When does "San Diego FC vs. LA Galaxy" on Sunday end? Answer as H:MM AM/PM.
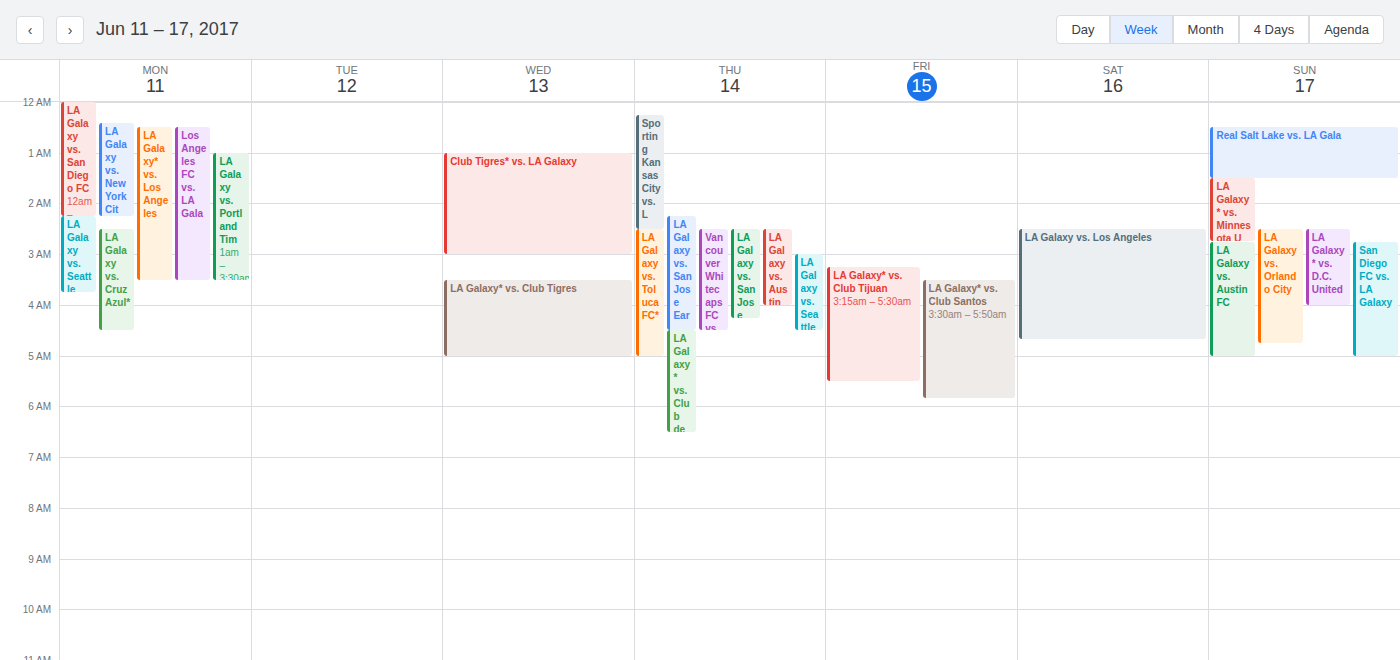
5:00 AM